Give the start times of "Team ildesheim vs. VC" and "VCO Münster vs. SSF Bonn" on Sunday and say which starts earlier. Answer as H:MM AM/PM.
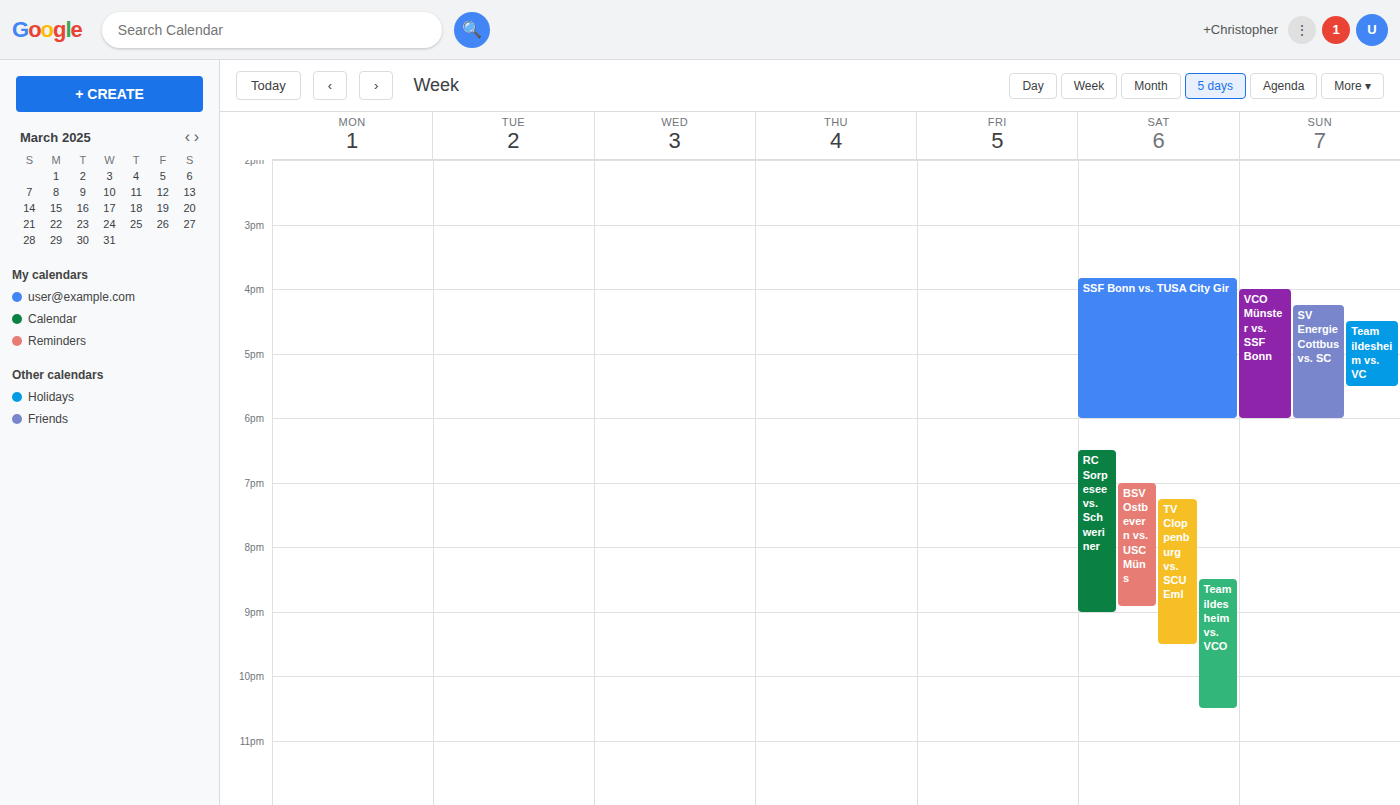
"VCO Münster vs. SSF Bonn" 4:00 PM; "Team ildesheim vs. VC" 4:30 PM.